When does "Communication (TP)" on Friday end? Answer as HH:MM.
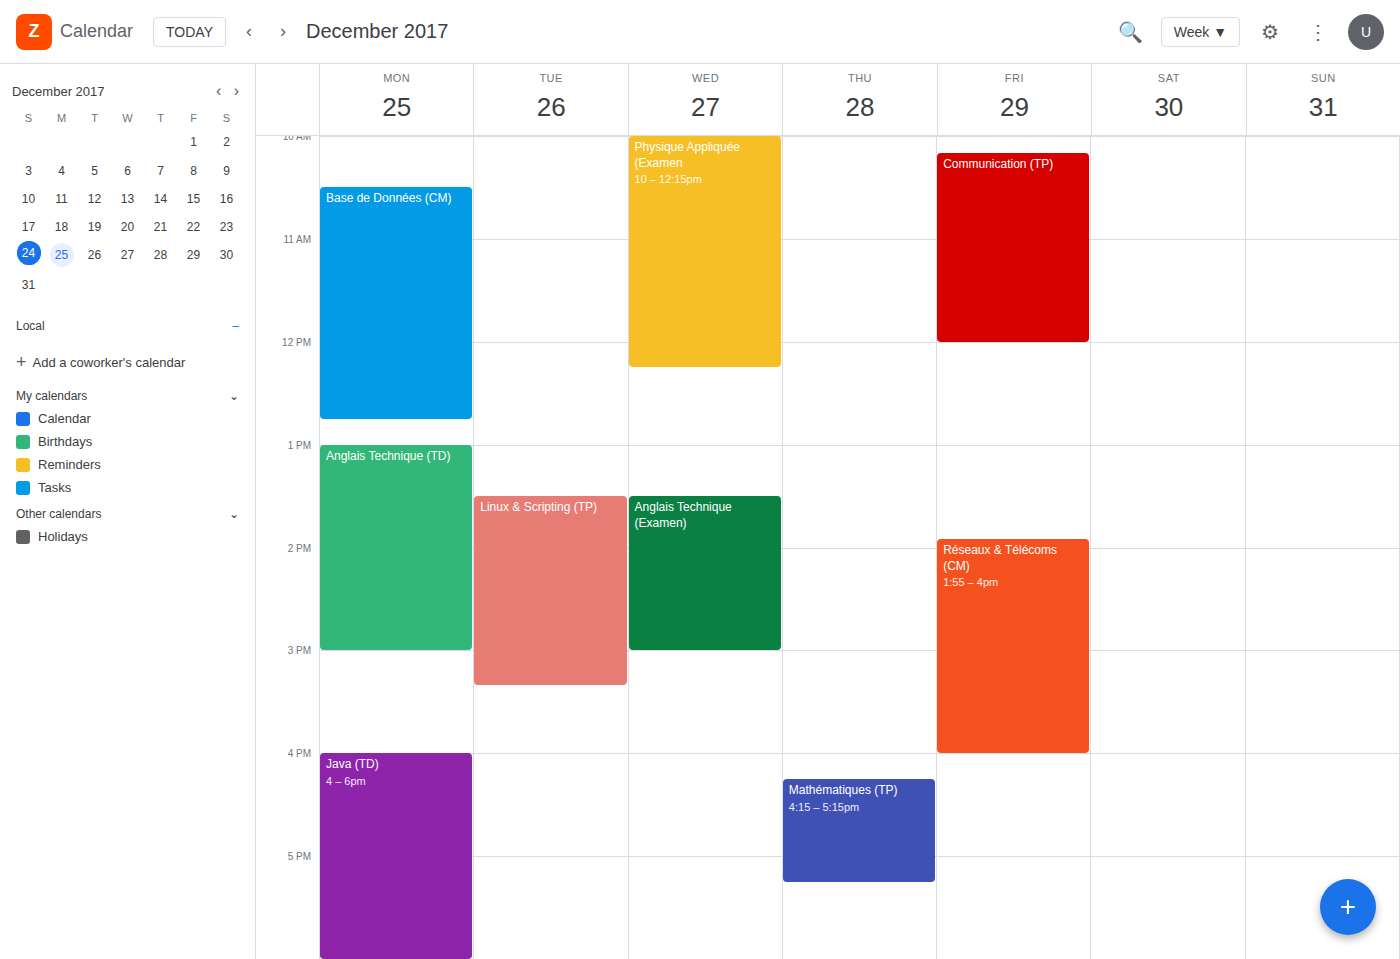
12:00